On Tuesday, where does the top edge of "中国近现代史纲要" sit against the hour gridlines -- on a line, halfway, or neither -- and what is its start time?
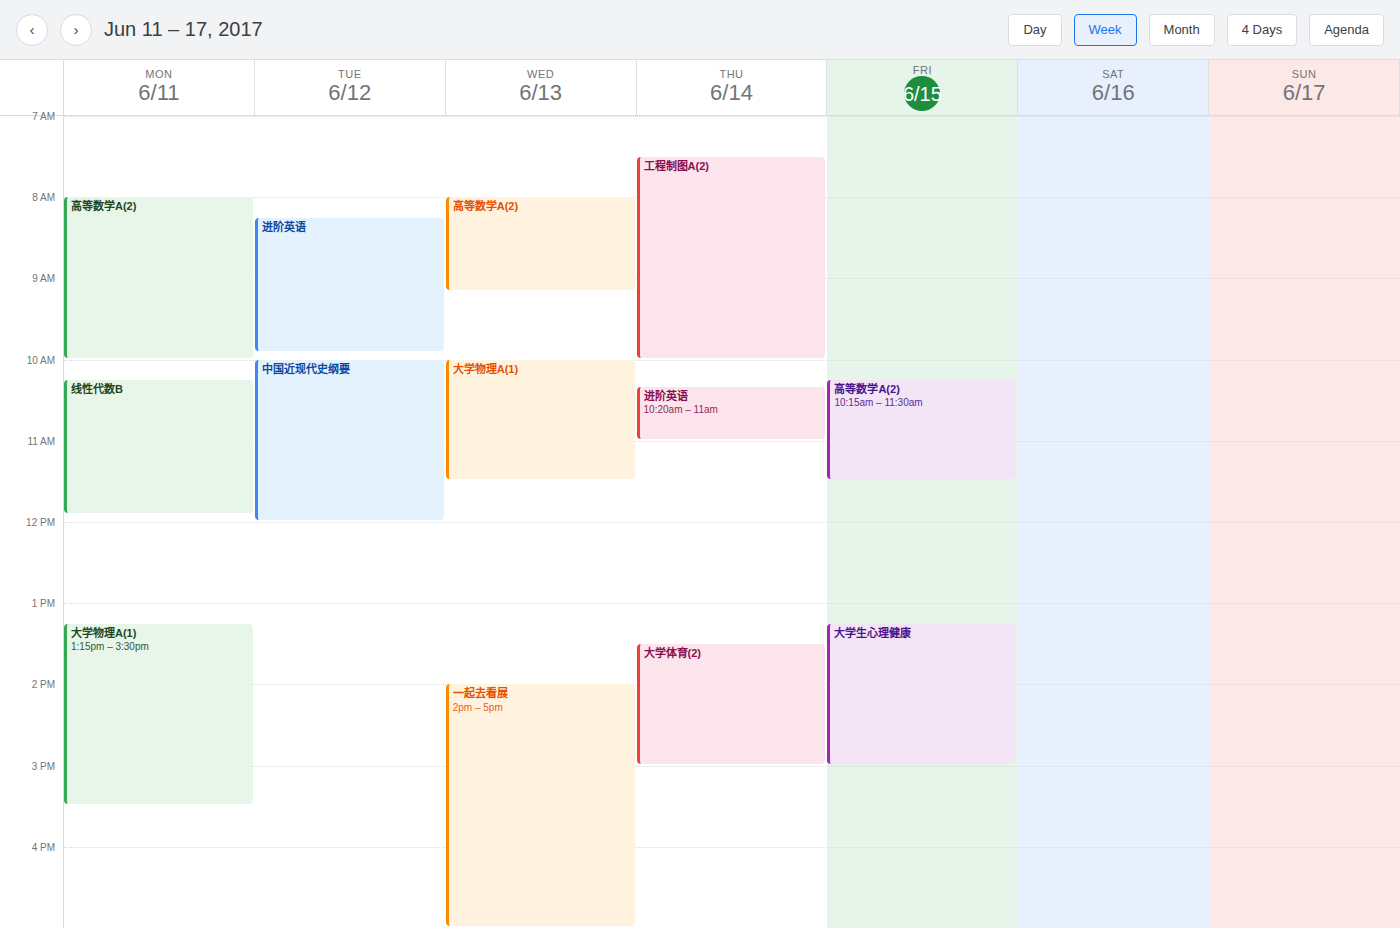
10:00 AM -- exactly on the 10 AM line.